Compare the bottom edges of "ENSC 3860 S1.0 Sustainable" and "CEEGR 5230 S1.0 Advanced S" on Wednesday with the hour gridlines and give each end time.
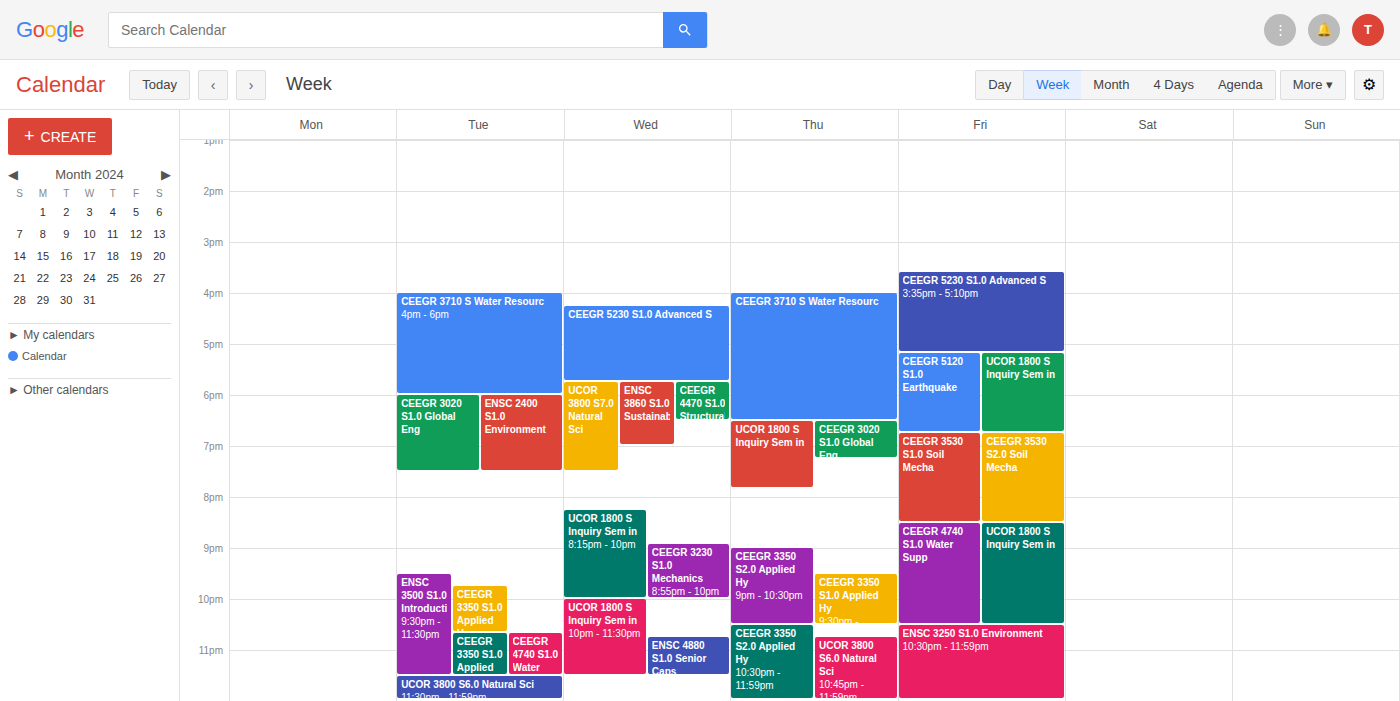
"ENSC 3860 S1.0 Sustainable": 7:00 PM, exactly on the 7 PM line. "CEEGR 5230 S1.0 Advanced S": 5:45 PM, neither: three quarters of the way from the 5 PM line to the 6 PM line.